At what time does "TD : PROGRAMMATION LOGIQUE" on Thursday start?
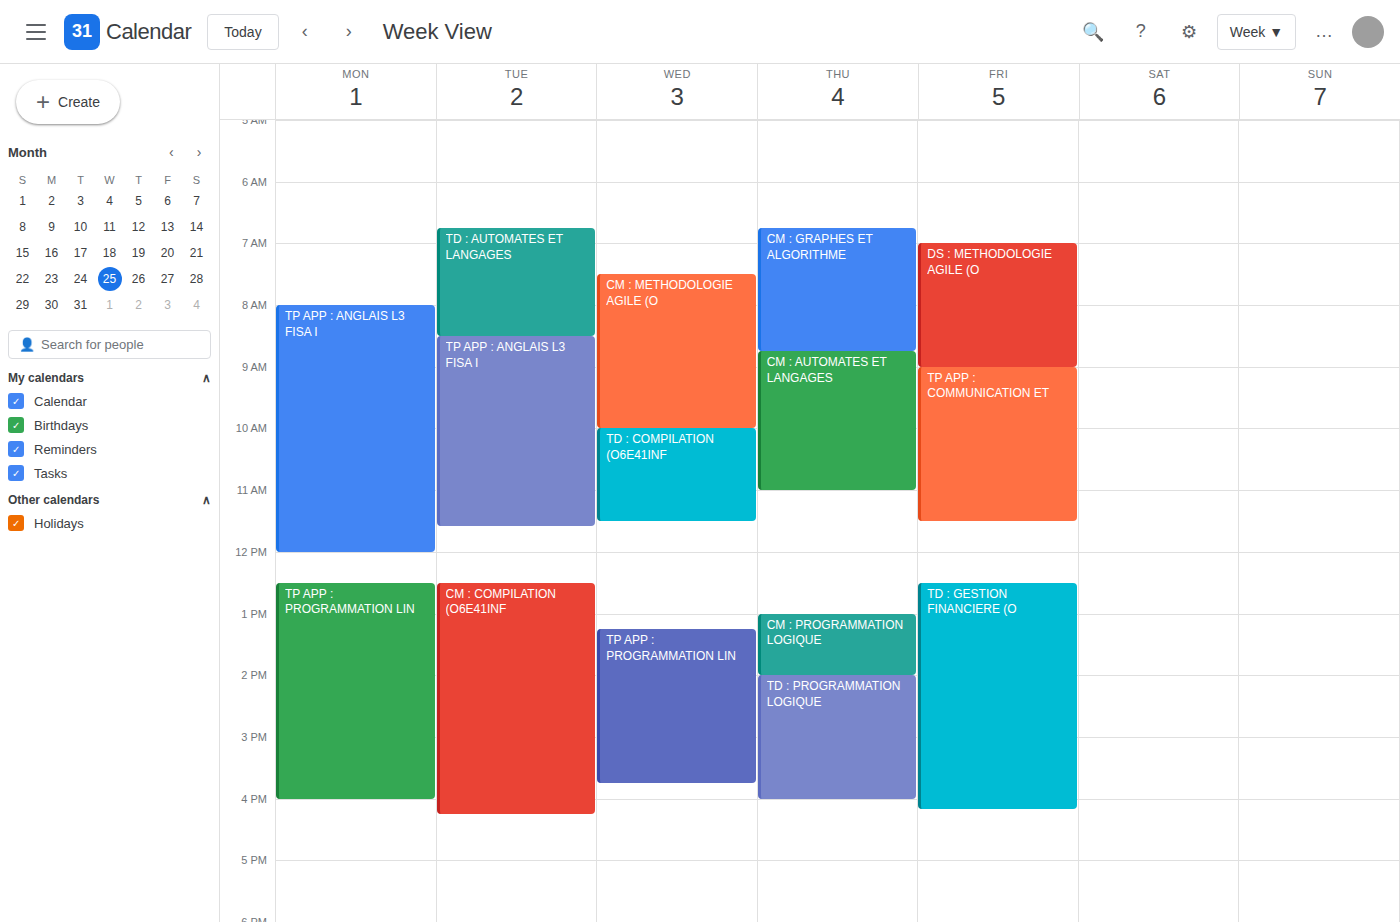
2:00 PM